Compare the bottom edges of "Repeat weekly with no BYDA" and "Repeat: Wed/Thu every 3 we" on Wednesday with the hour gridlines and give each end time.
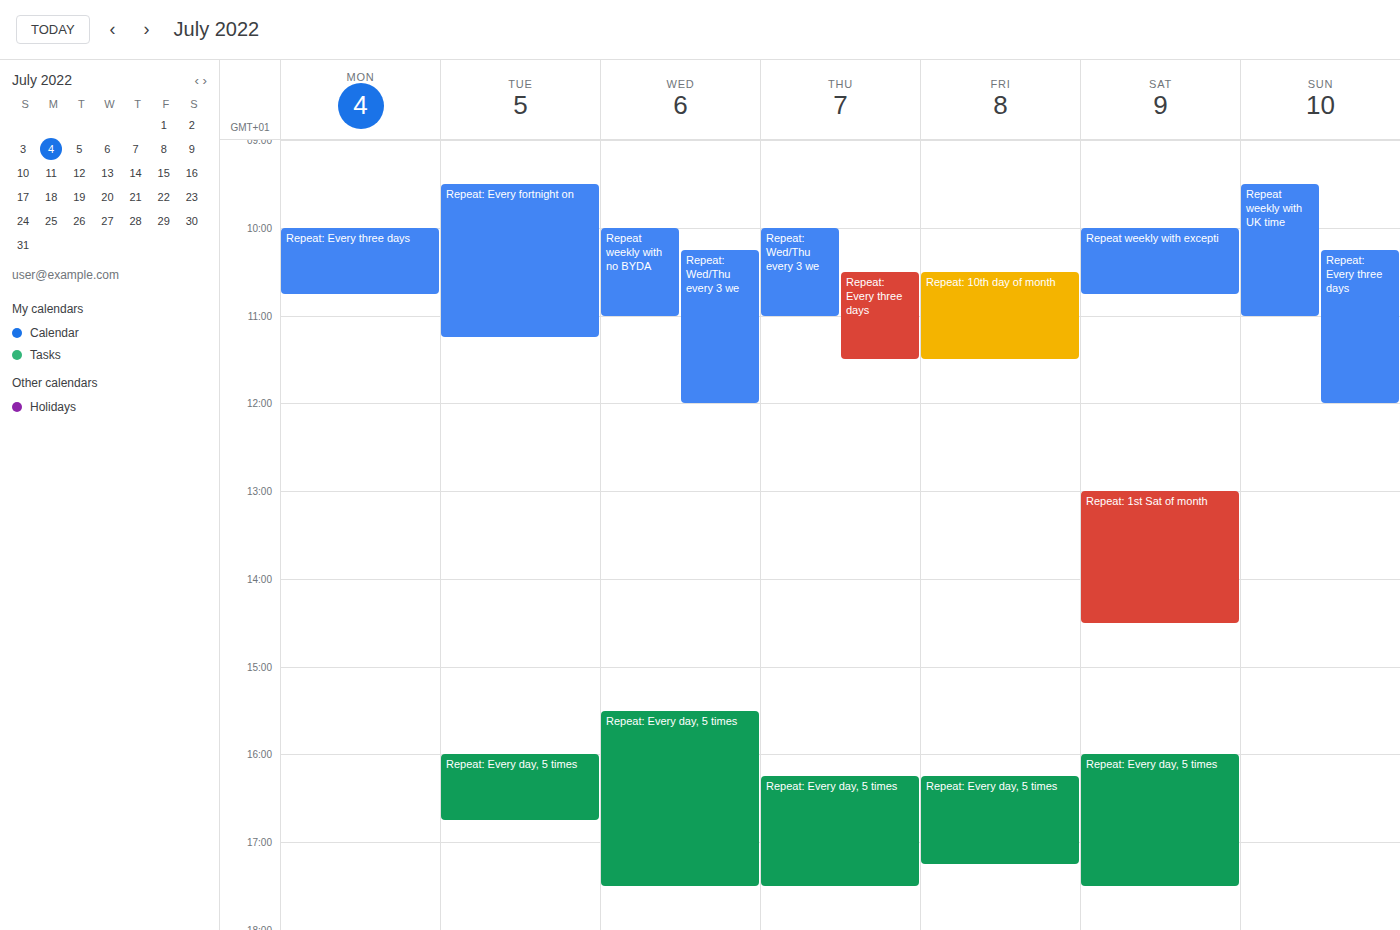
"Repeat weekly with no BYDA": 11:00 AM, exactly on the 11 AM line. "Repeat: Wed/Thu every 3 we": 12:00 PM, exactly on the 12 PM line.